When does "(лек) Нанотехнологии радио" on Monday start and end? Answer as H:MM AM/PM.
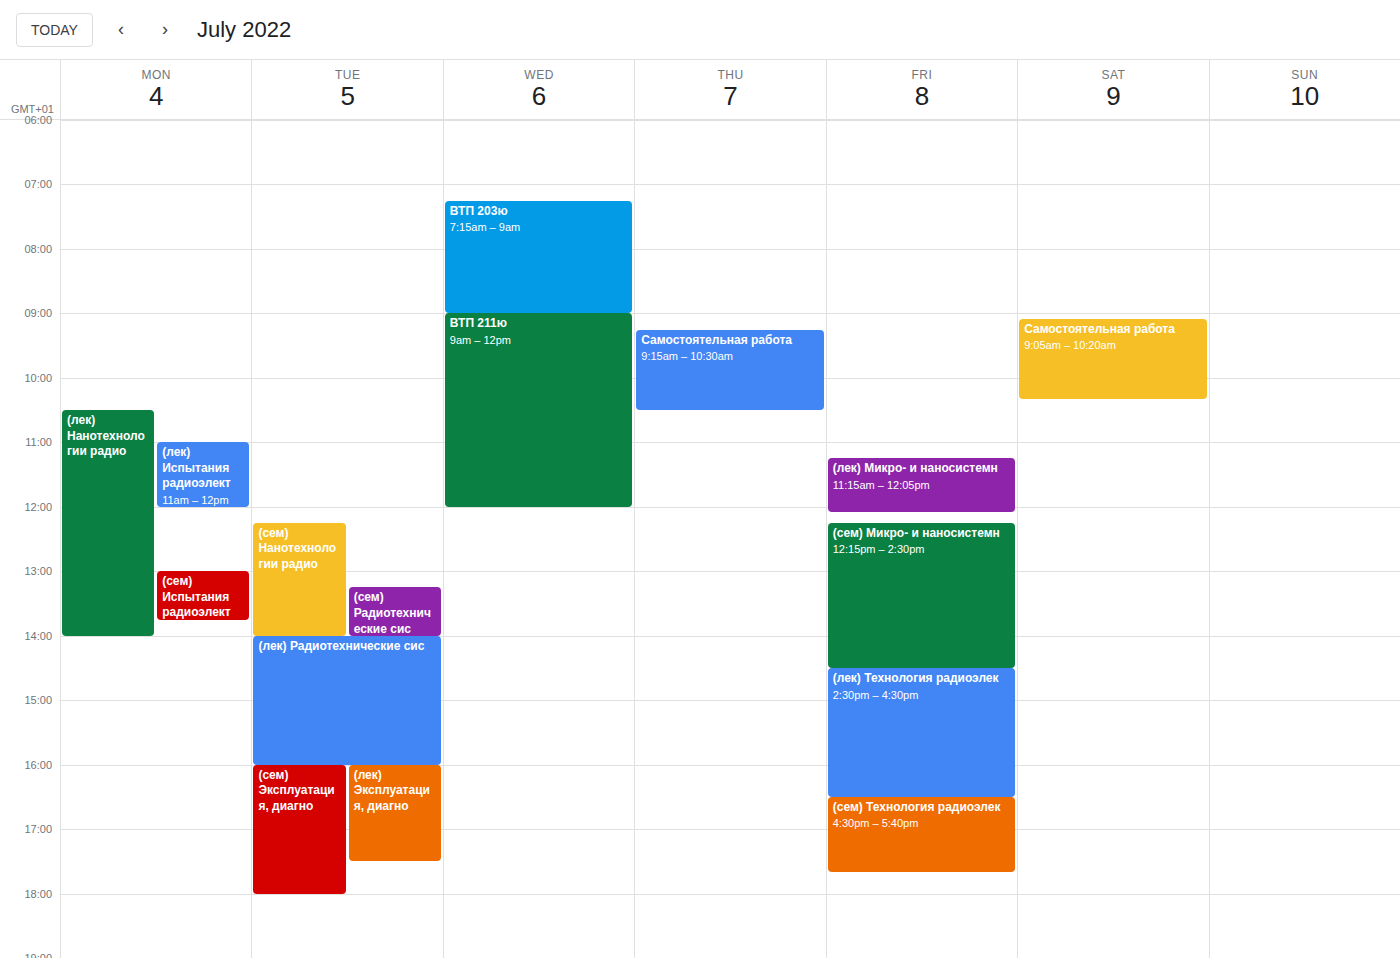
10:30 AM to 2:00 PM